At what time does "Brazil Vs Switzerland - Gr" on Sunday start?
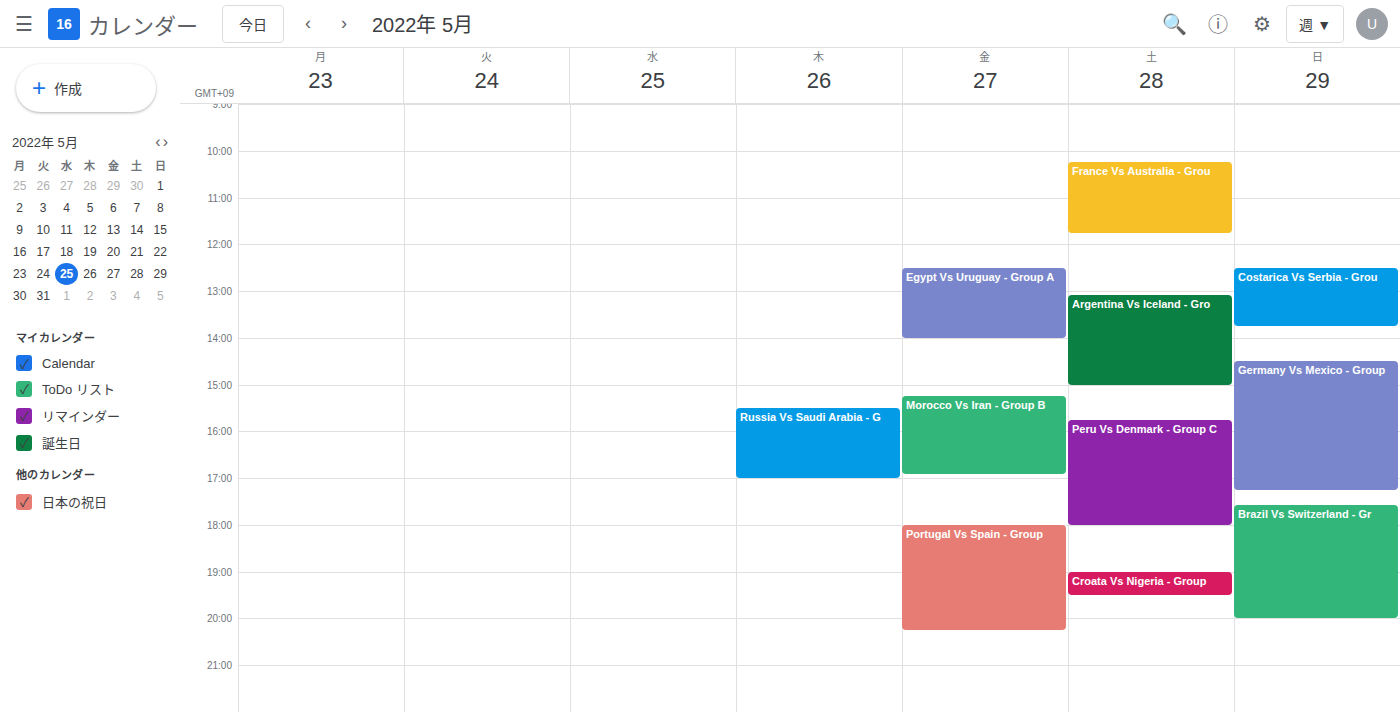
5:35 PM